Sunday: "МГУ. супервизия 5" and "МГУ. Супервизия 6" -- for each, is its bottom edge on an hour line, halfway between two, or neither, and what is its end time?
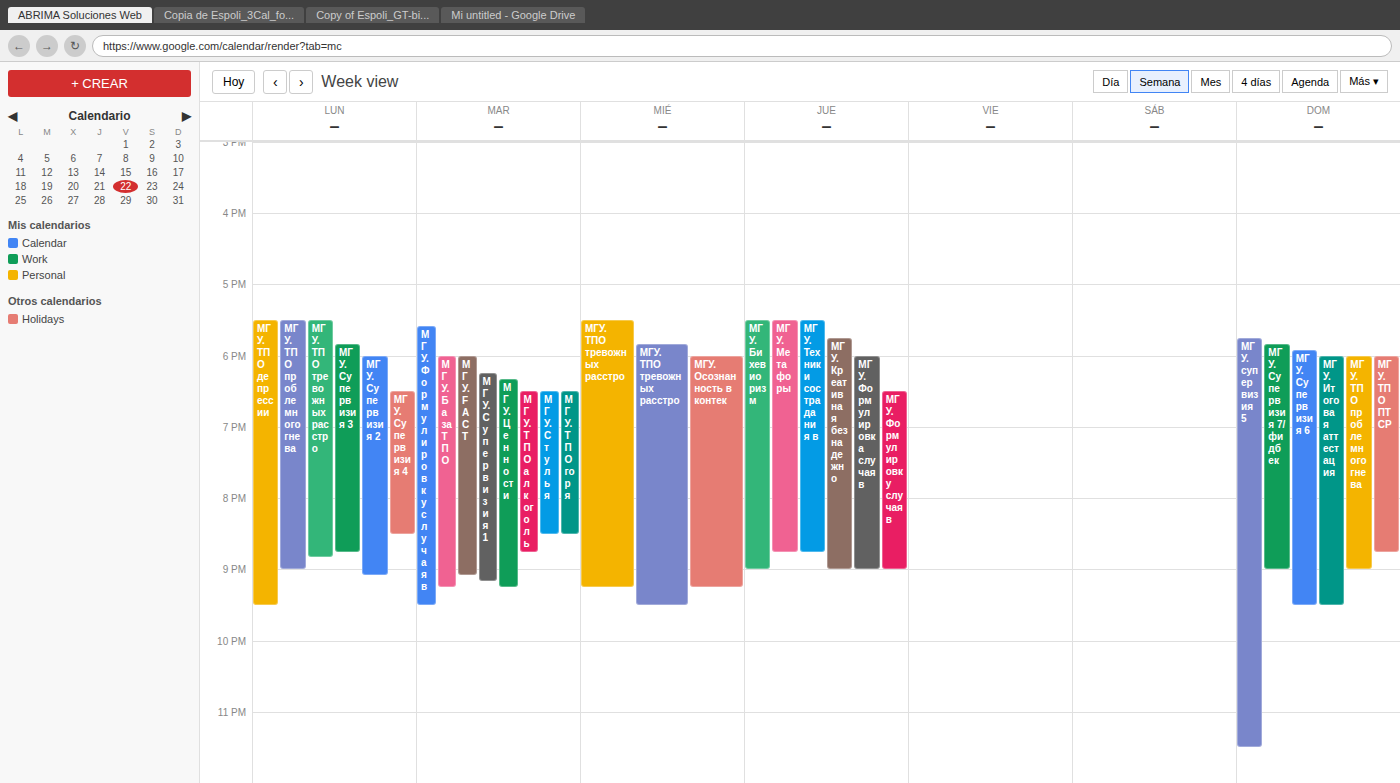
"МГУ. супервизия 5": 11:30 PM, halfway between the 11 PM and 12 AM lines. "МГУ. Супервизия 6": 9:30 PM, halfway between the 9 PM and 10 PM lines.